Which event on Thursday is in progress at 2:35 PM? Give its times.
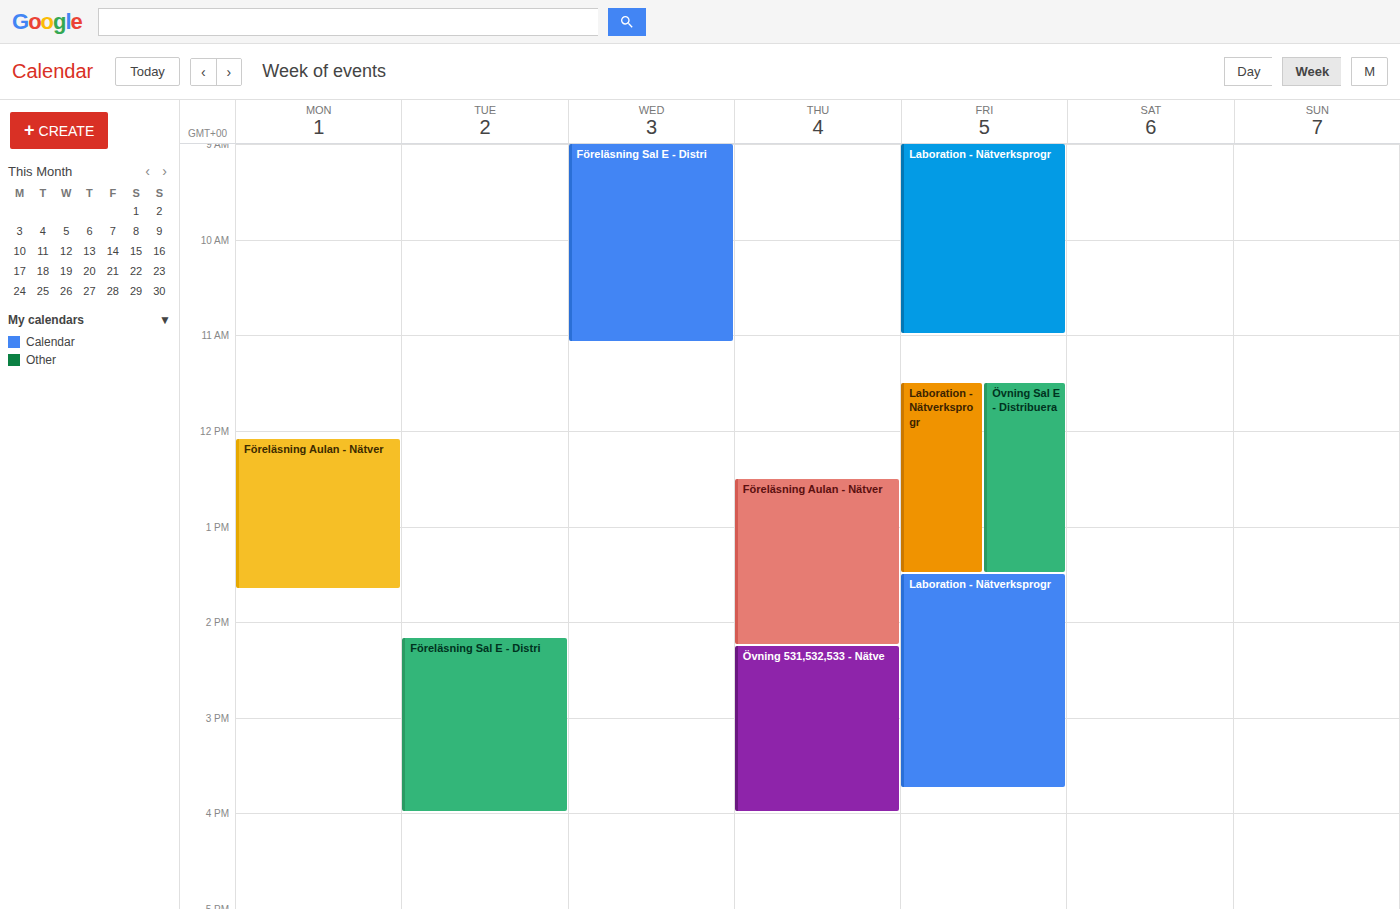
"Övning 531,532,533 - Nätve", 2:15 PM to 4:00 PM